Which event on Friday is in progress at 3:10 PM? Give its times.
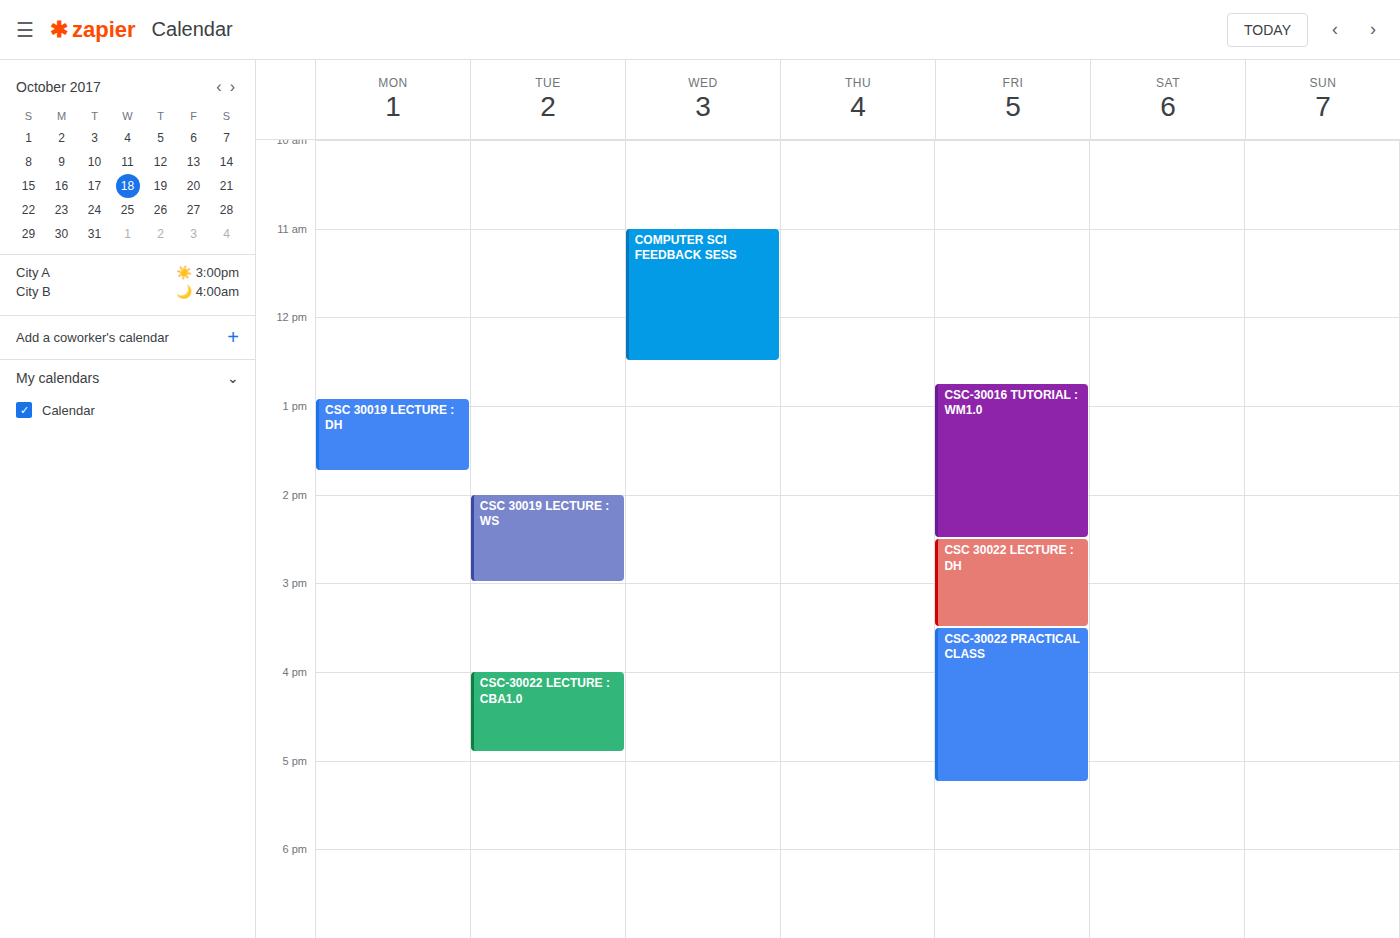
"CSC 30022 LECTURE : DH", 2:30 PM to 3:30 PM